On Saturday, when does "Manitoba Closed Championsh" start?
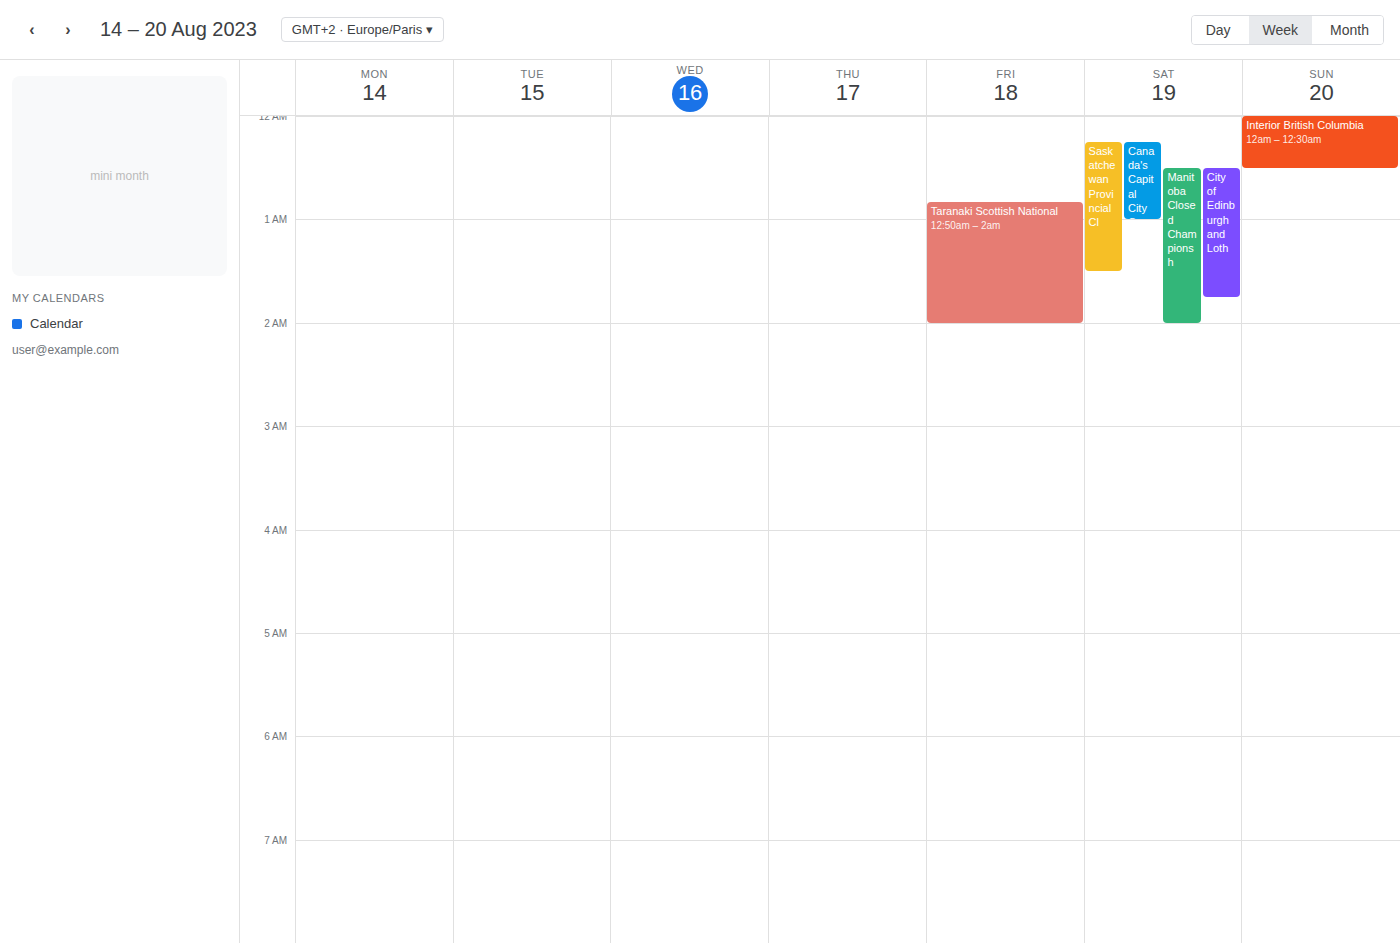
12:30 AM